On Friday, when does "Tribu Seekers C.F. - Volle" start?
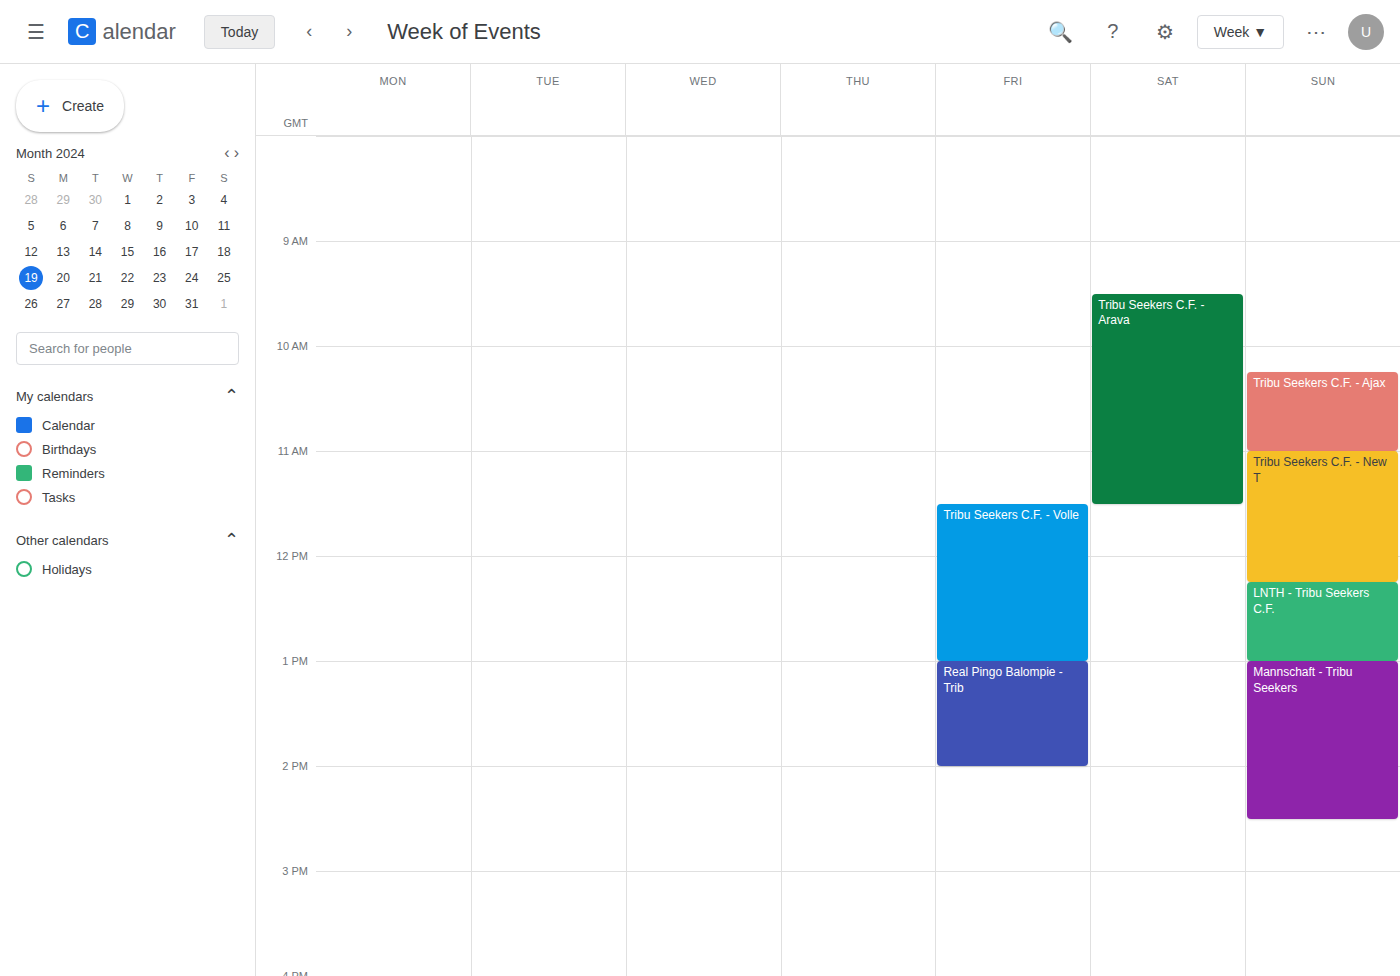
11:30 AM